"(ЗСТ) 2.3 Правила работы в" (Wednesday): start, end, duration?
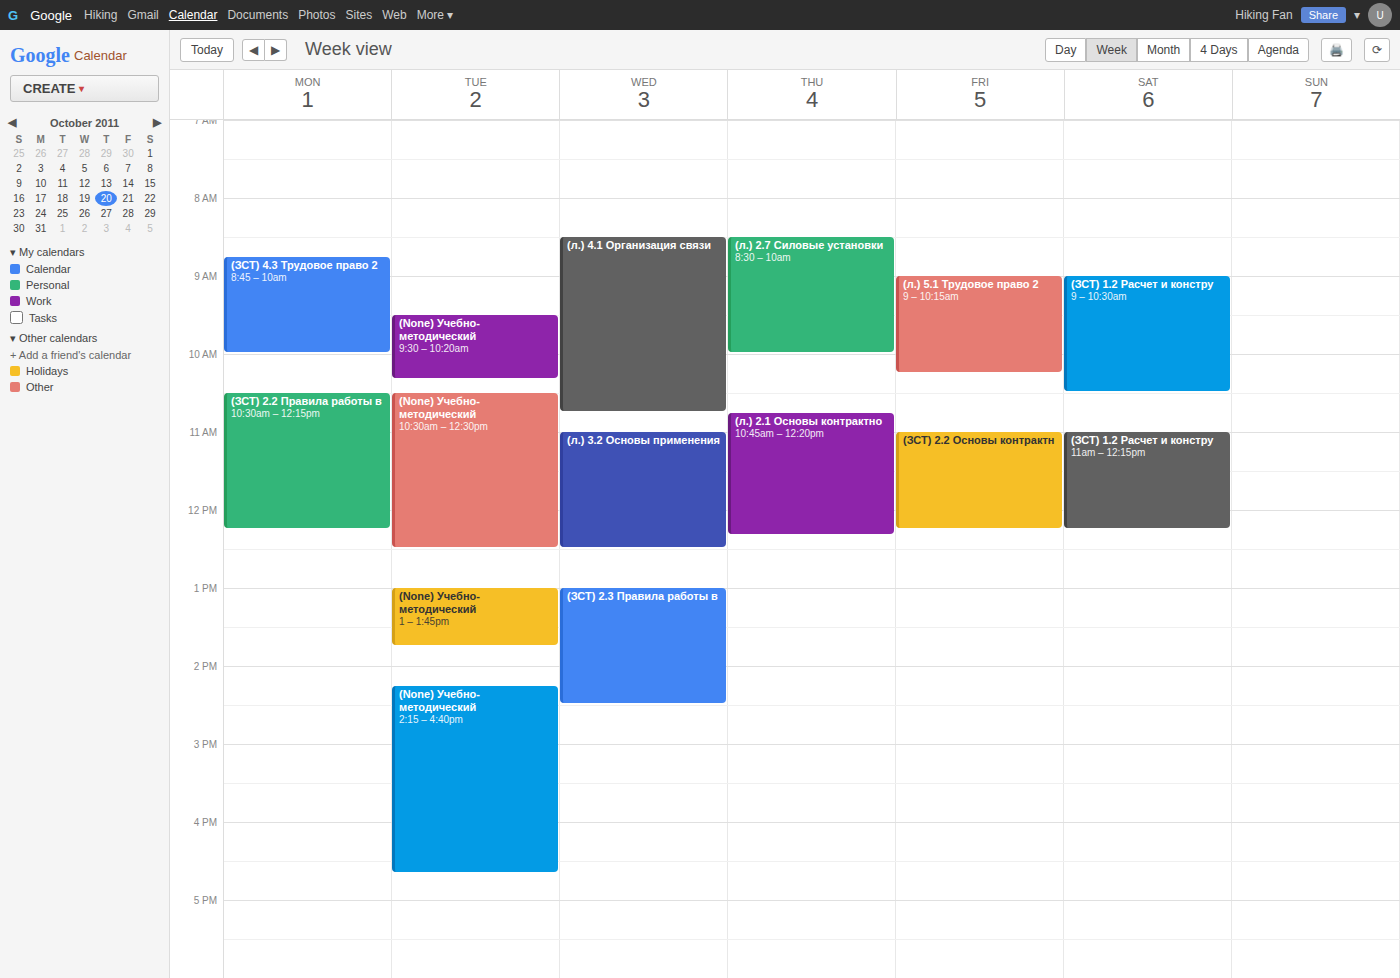
1:00 PM to 2:30 PM, 1 hour 30 minutes